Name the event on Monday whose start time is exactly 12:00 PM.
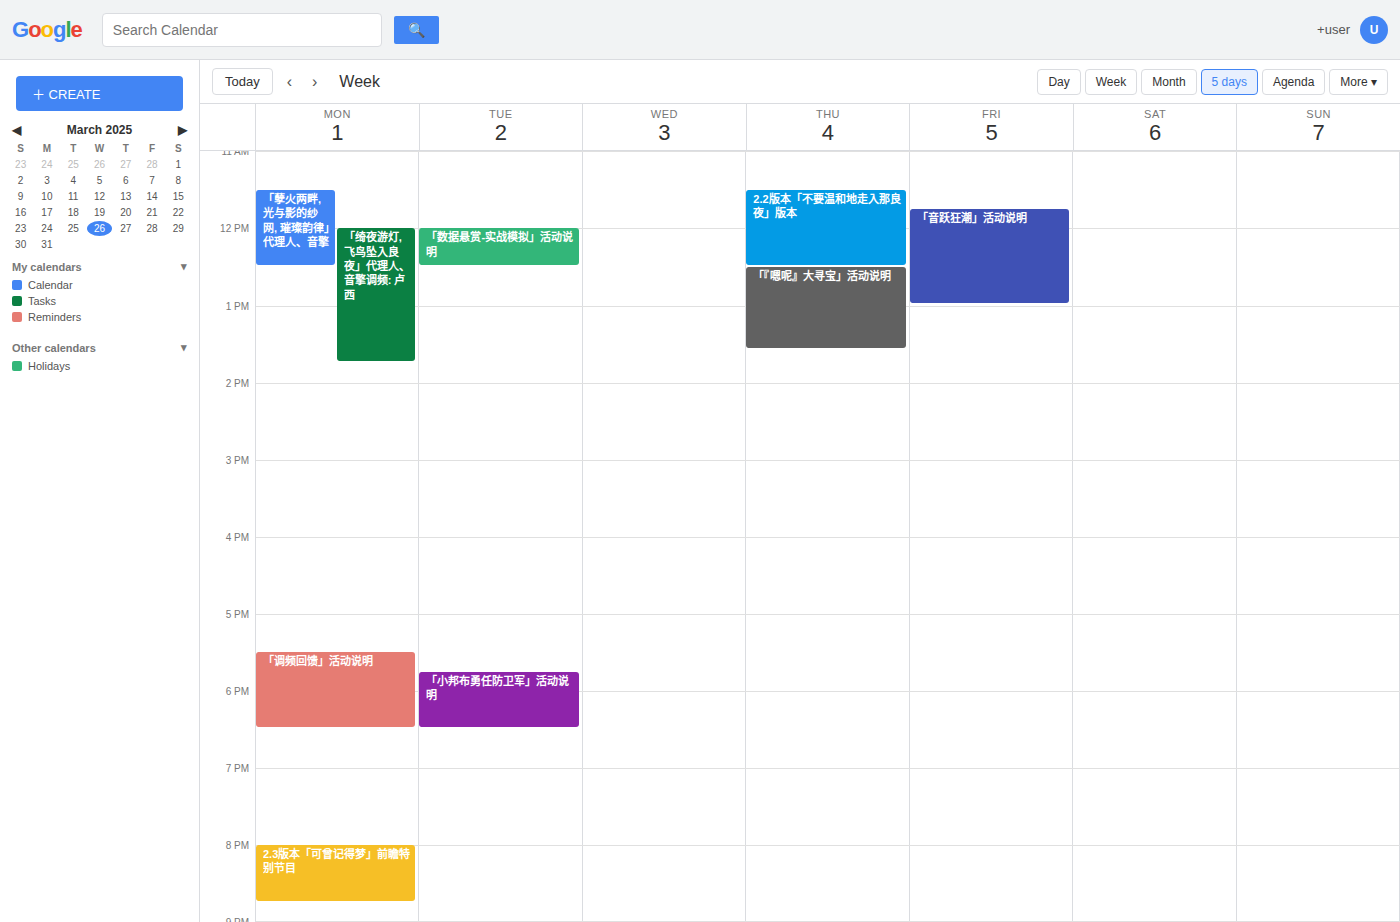
"「绮夜游灯, 飞鸟坠入良夜」代理人、音擎调频: 卢西"